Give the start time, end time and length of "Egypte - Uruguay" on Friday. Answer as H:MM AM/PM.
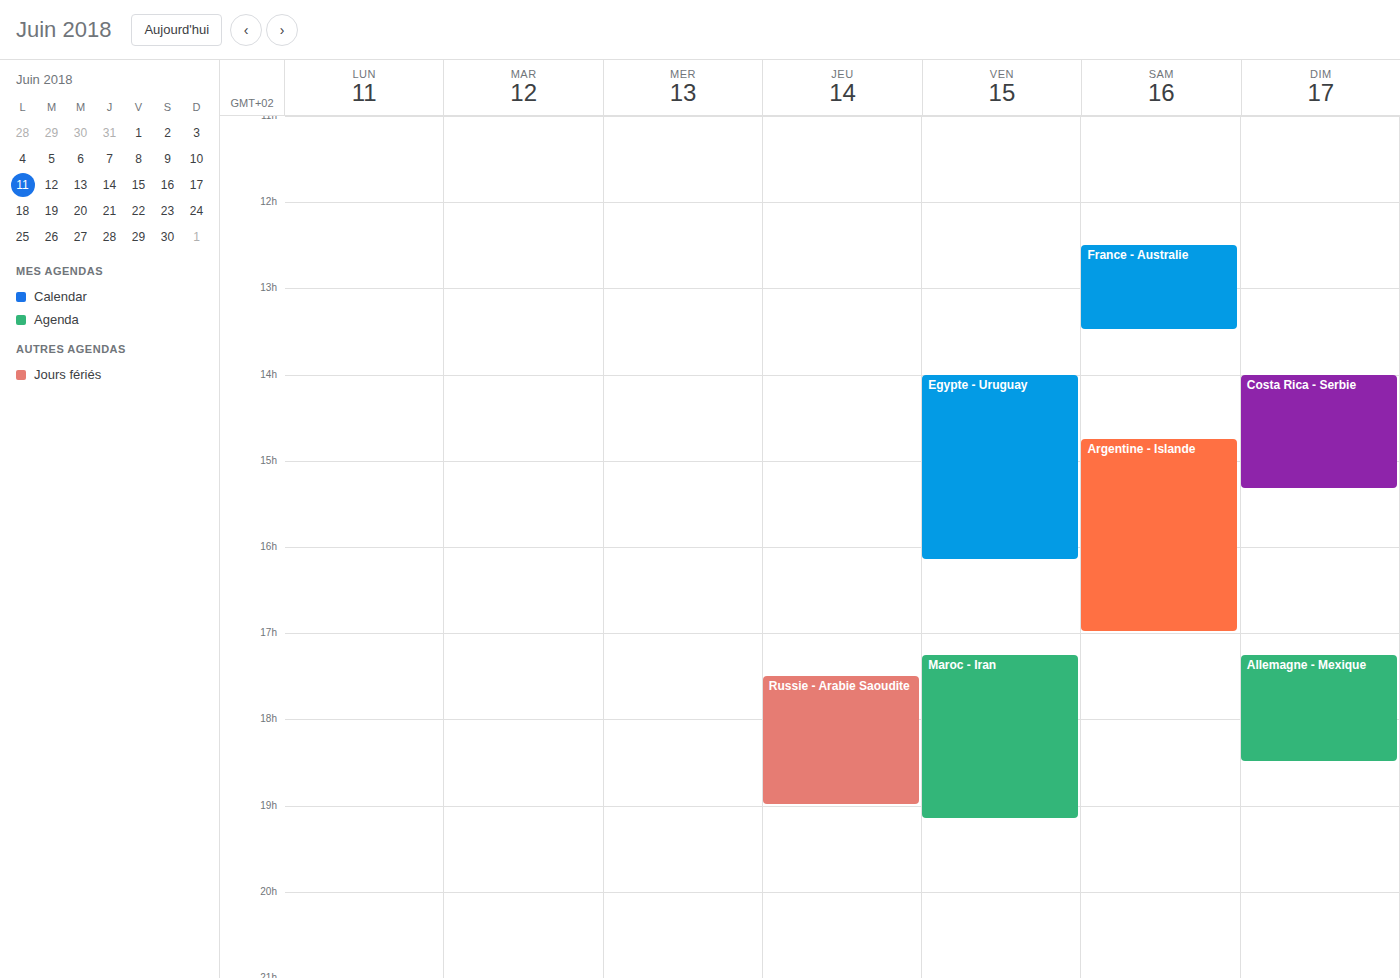
2:00 PM to 4:10 PM, 2 hours 10 minutes